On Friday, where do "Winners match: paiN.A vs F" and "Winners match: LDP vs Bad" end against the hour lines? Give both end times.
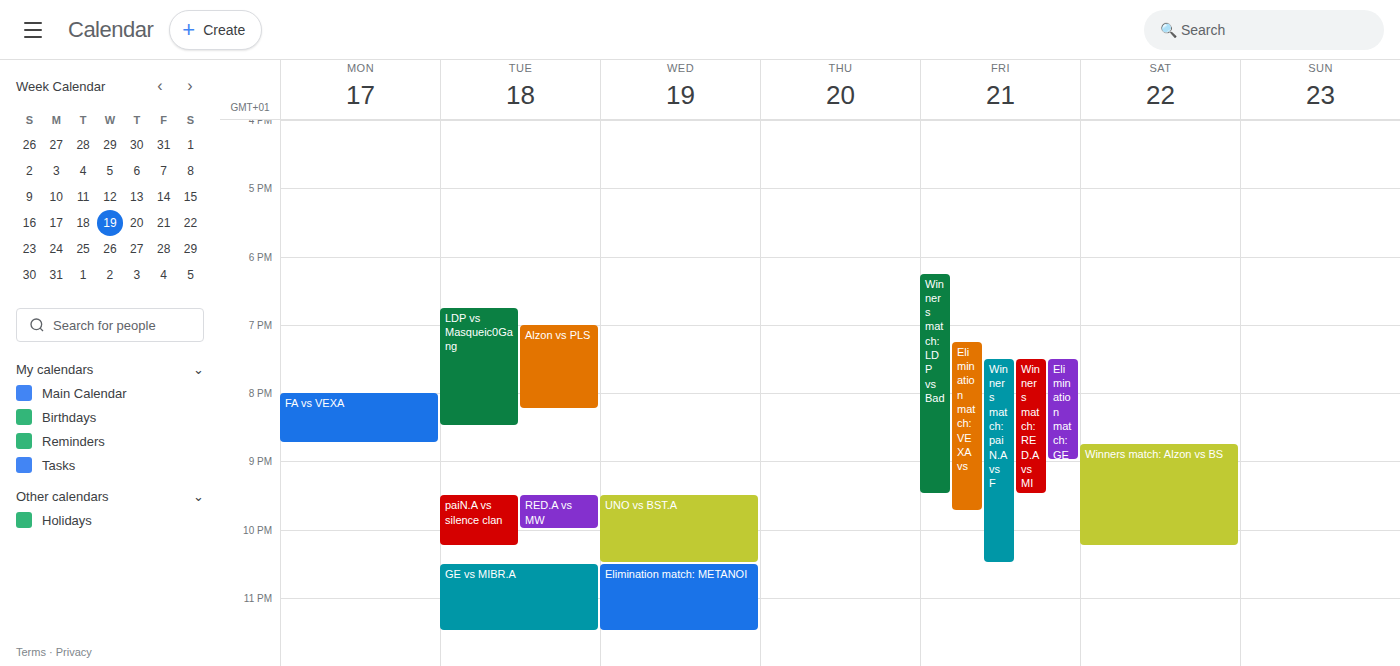
"Winners match: paiN.A vs F": 10:30 PM, halfway between the 10 PM and 11 PM lines. "Winners match: LDP vs Bad": 9:30 PM, halfway between the 9 PM and 10 PM lines.